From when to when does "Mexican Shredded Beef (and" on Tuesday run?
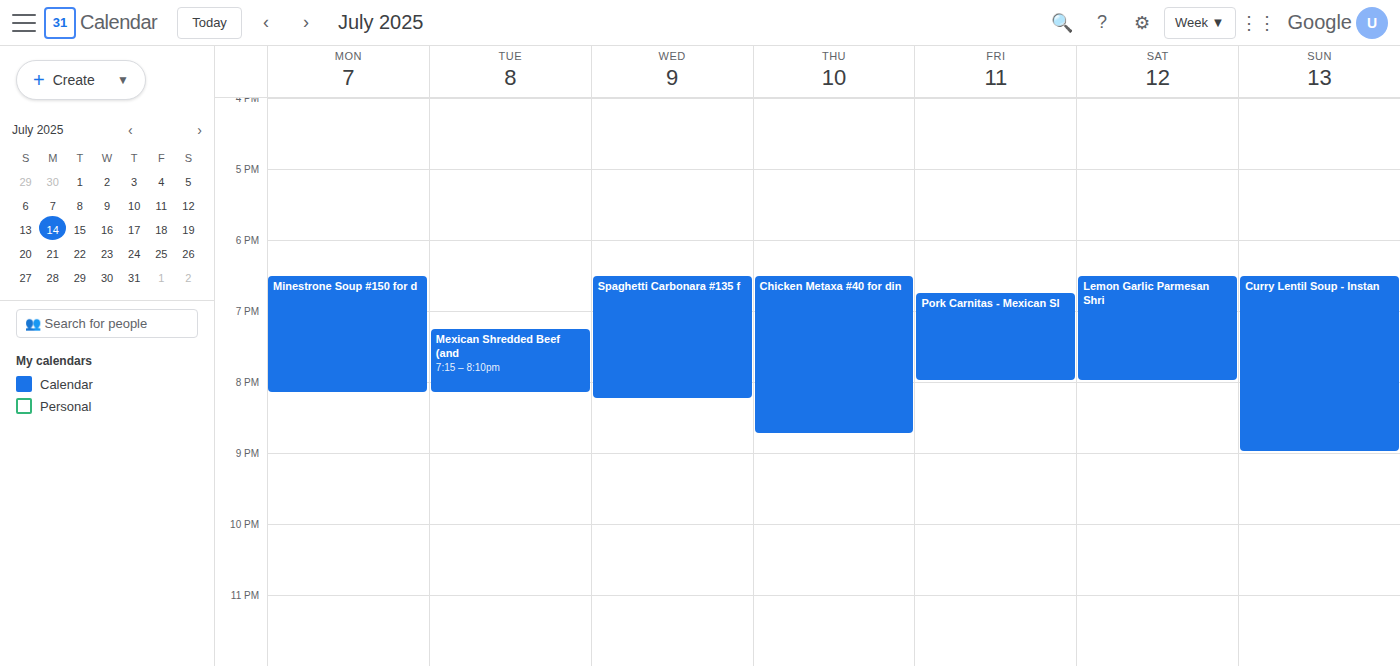
19:15 to 20:10